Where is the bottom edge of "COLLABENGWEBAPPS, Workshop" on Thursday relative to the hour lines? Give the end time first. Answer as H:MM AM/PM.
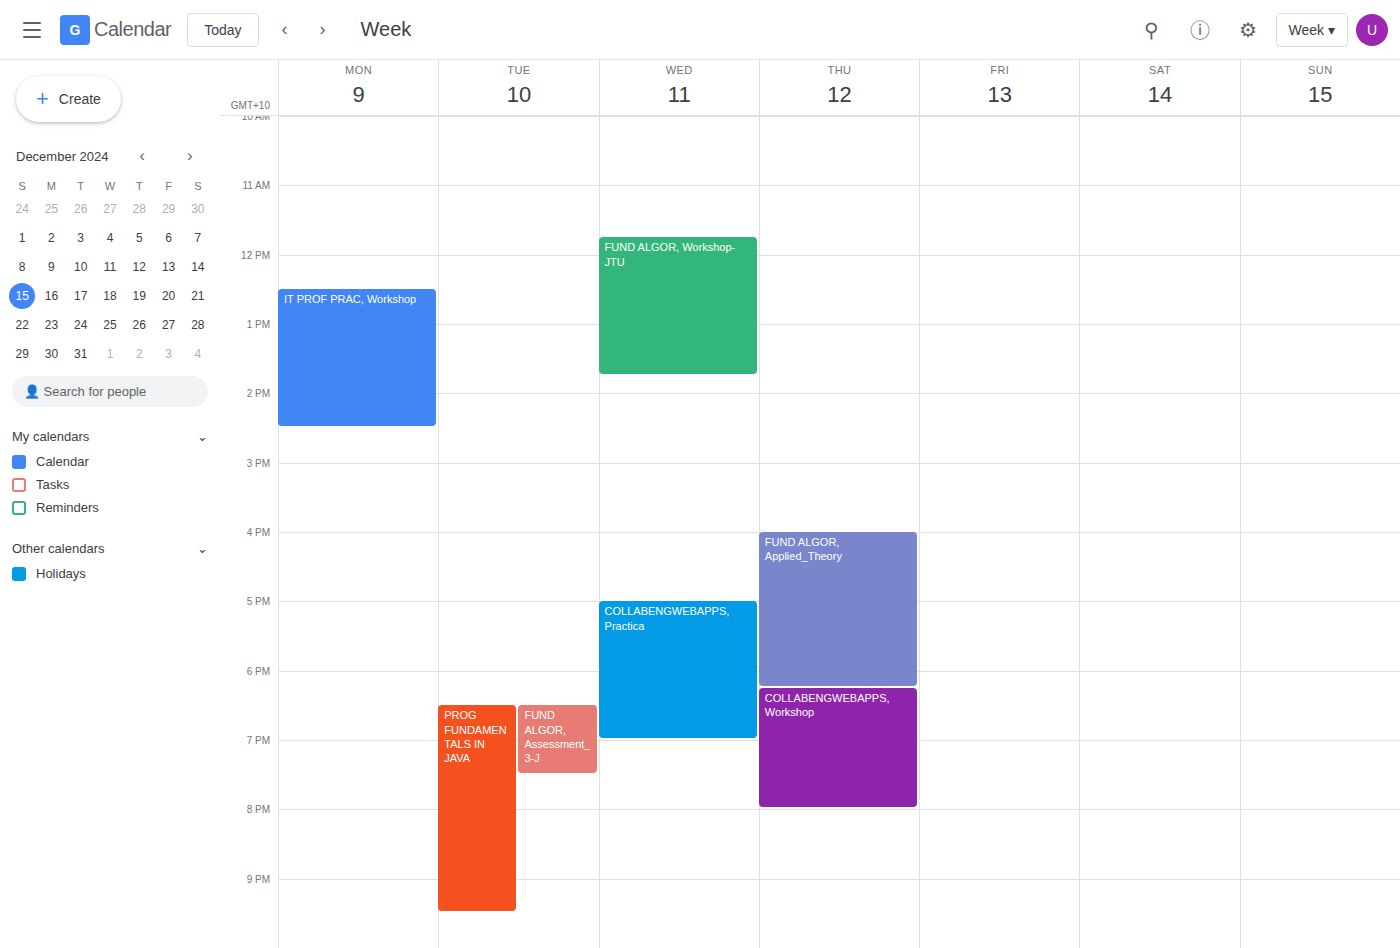
8:00 PM -- exactly on the 8 PM line.